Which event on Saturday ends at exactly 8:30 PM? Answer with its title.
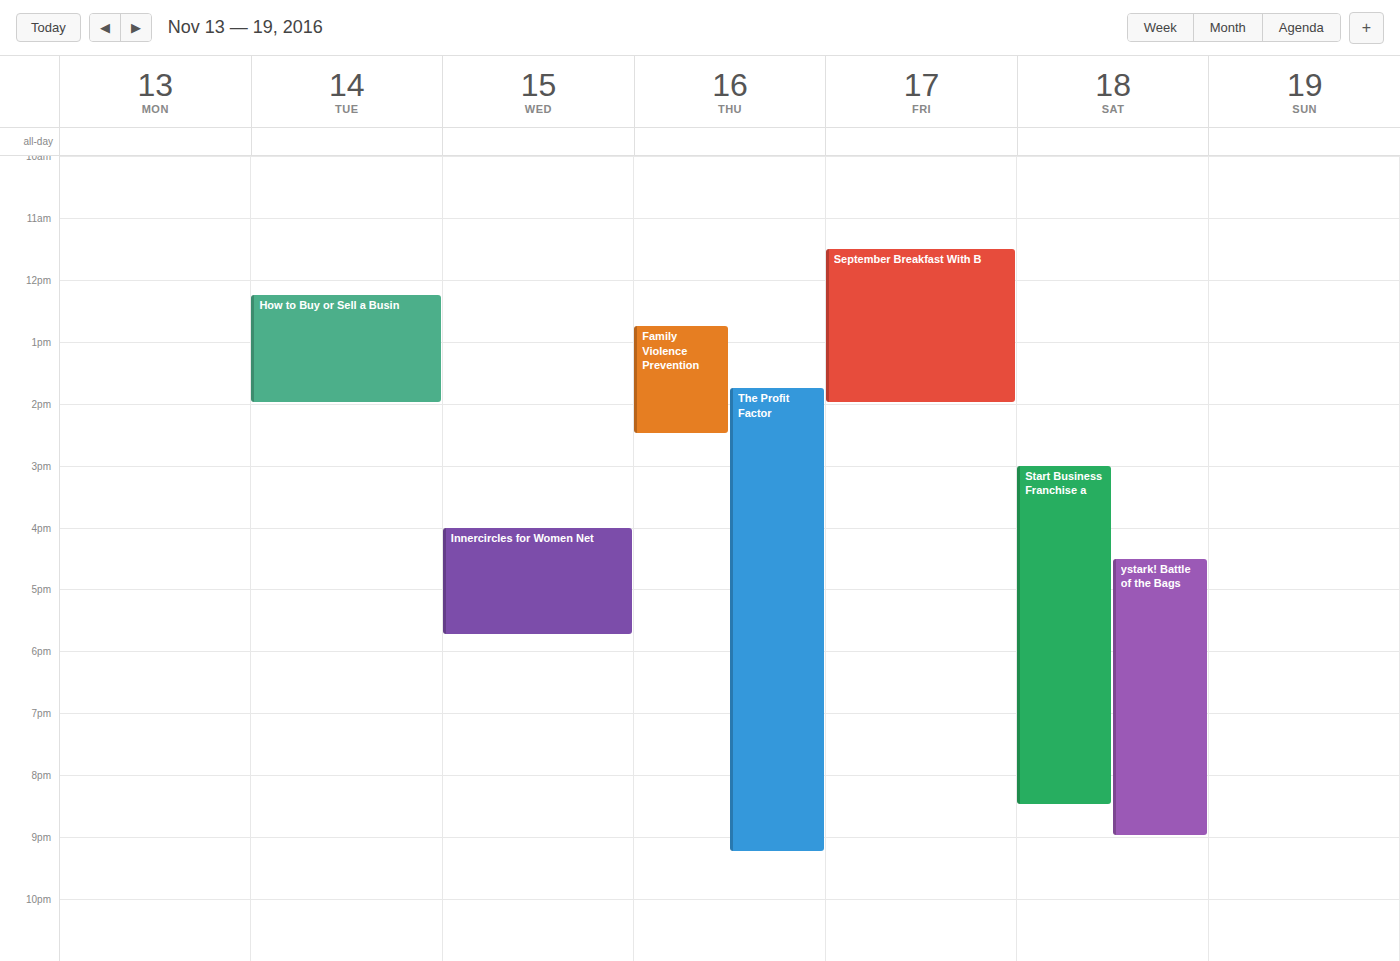
"Start Business Franchise a"